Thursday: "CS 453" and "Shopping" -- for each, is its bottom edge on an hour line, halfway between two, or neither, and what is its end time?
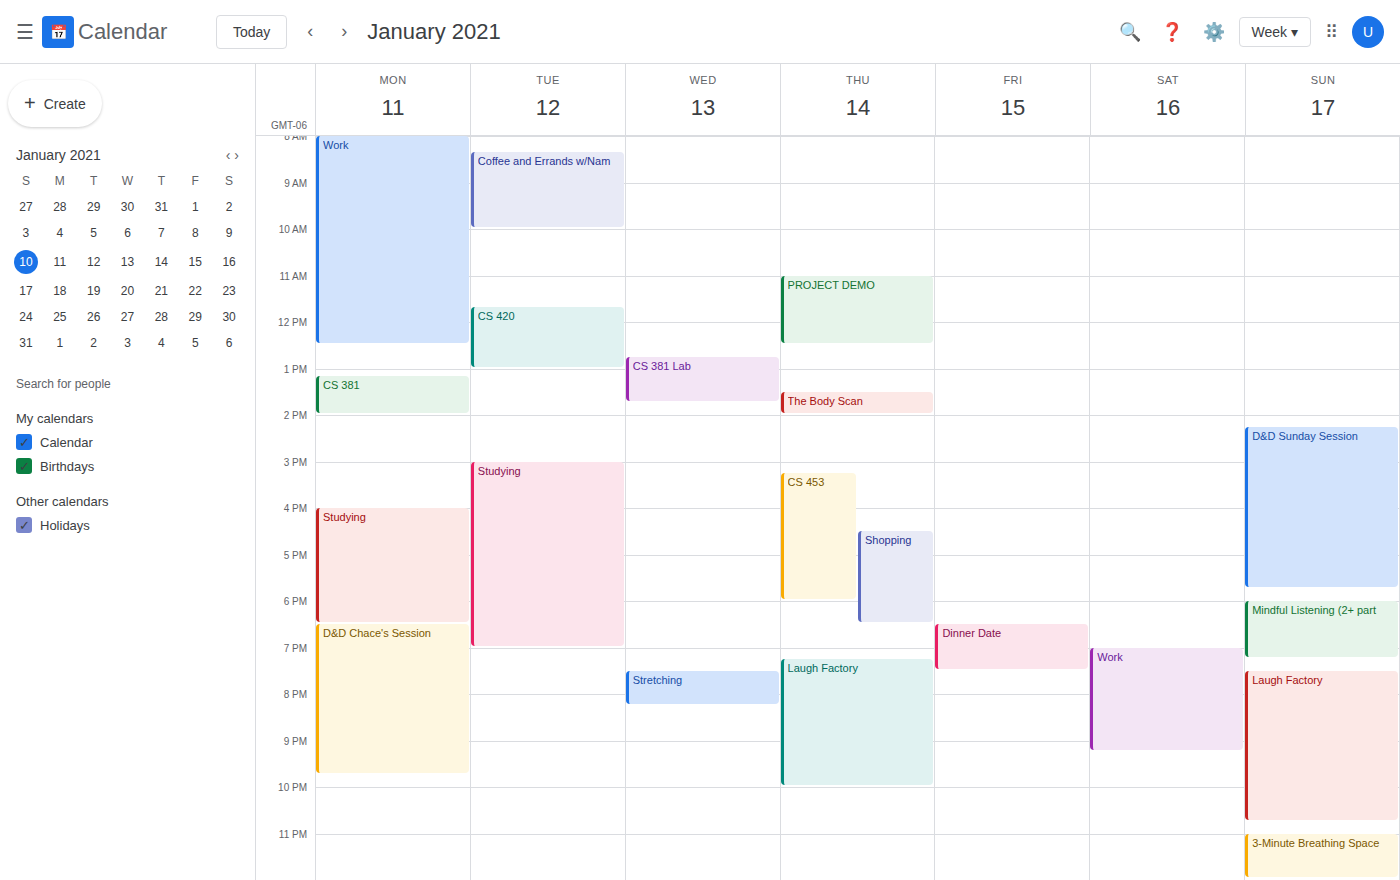
"CS 453": 6:00 PM, exactly on the 6 PM line. "Shopping": 6:30 PM, halfway between the 6 PM and 7 PM lines.